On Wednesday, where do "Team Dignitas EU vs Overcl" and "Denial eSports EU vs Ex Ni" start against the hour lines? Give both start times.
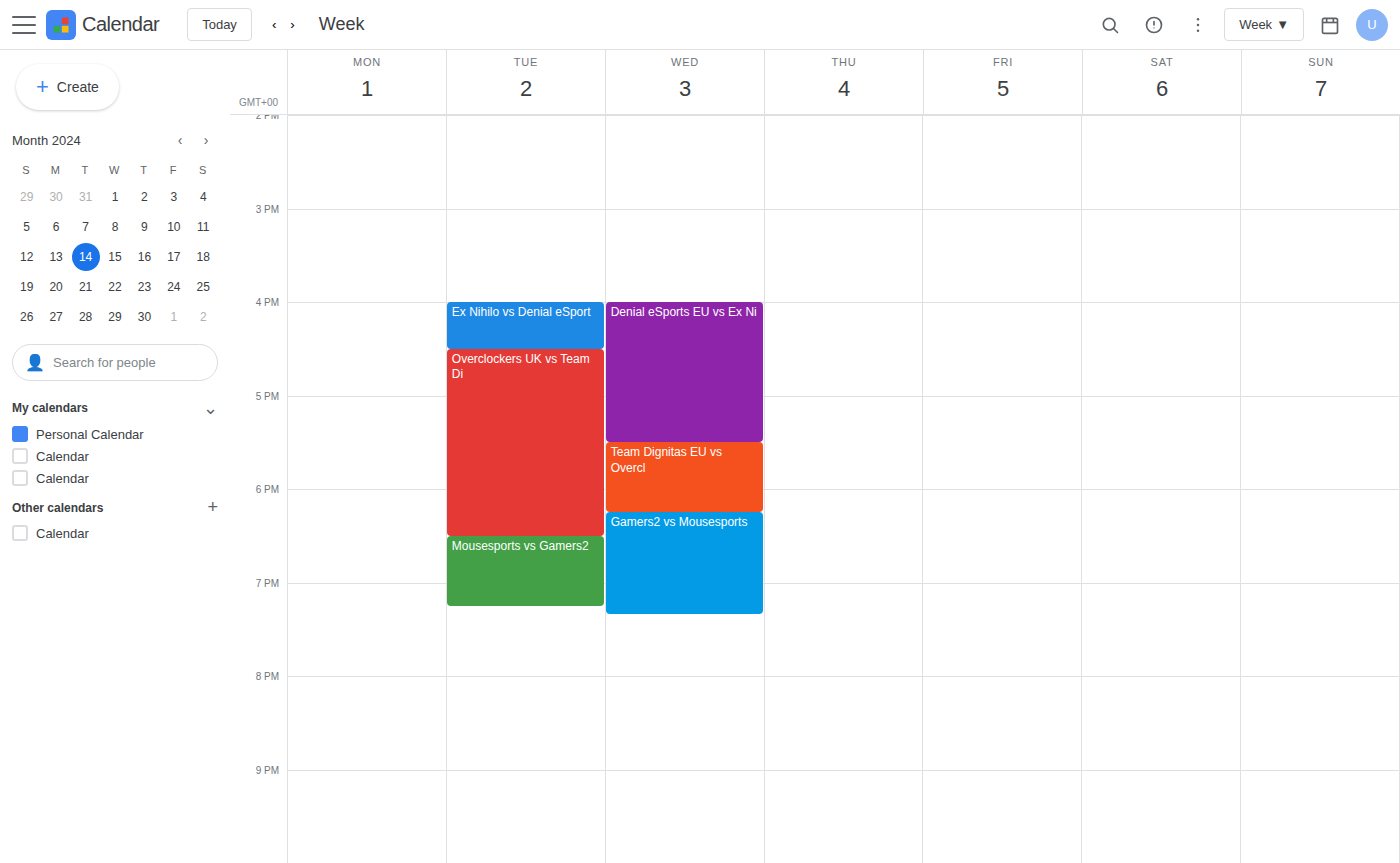
"Team Dignitas EU vs Overcl": 5:30 PM, halfway between the 5 PM and 6 PM lines. "Denial eSports EU vs Ex Ni": 4:00 PM, exactly on the 4 PM line.